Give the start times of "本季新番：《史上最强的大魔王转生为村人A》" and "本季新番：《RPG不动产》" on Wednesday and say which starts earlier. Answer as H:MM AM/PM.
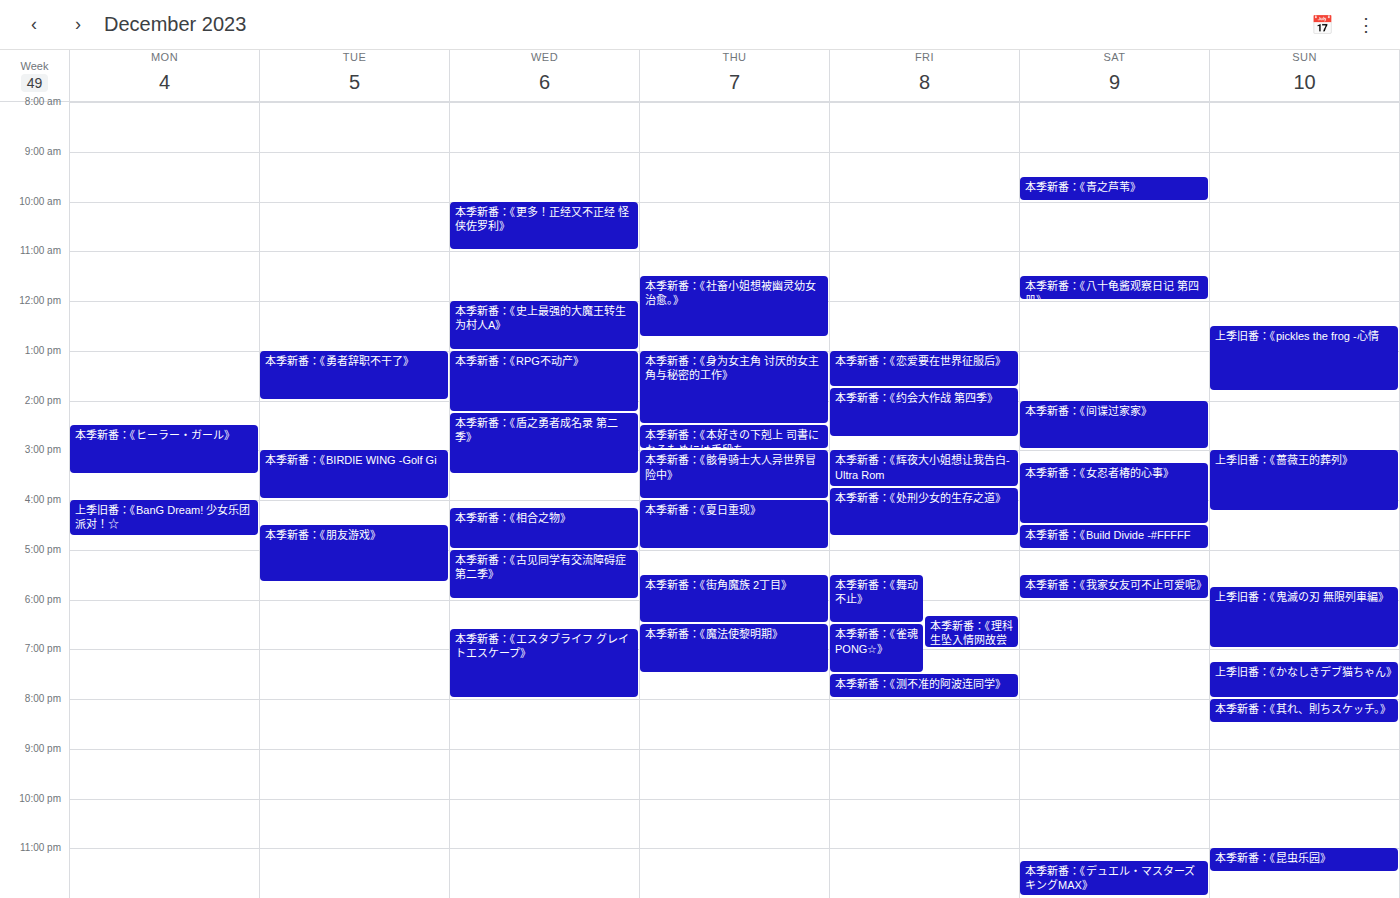
"本季新番：《史上最强的大魔王转生为村人A》" 12:00 PM; "本季新番：《RPG不动产》" 1:00 PM.